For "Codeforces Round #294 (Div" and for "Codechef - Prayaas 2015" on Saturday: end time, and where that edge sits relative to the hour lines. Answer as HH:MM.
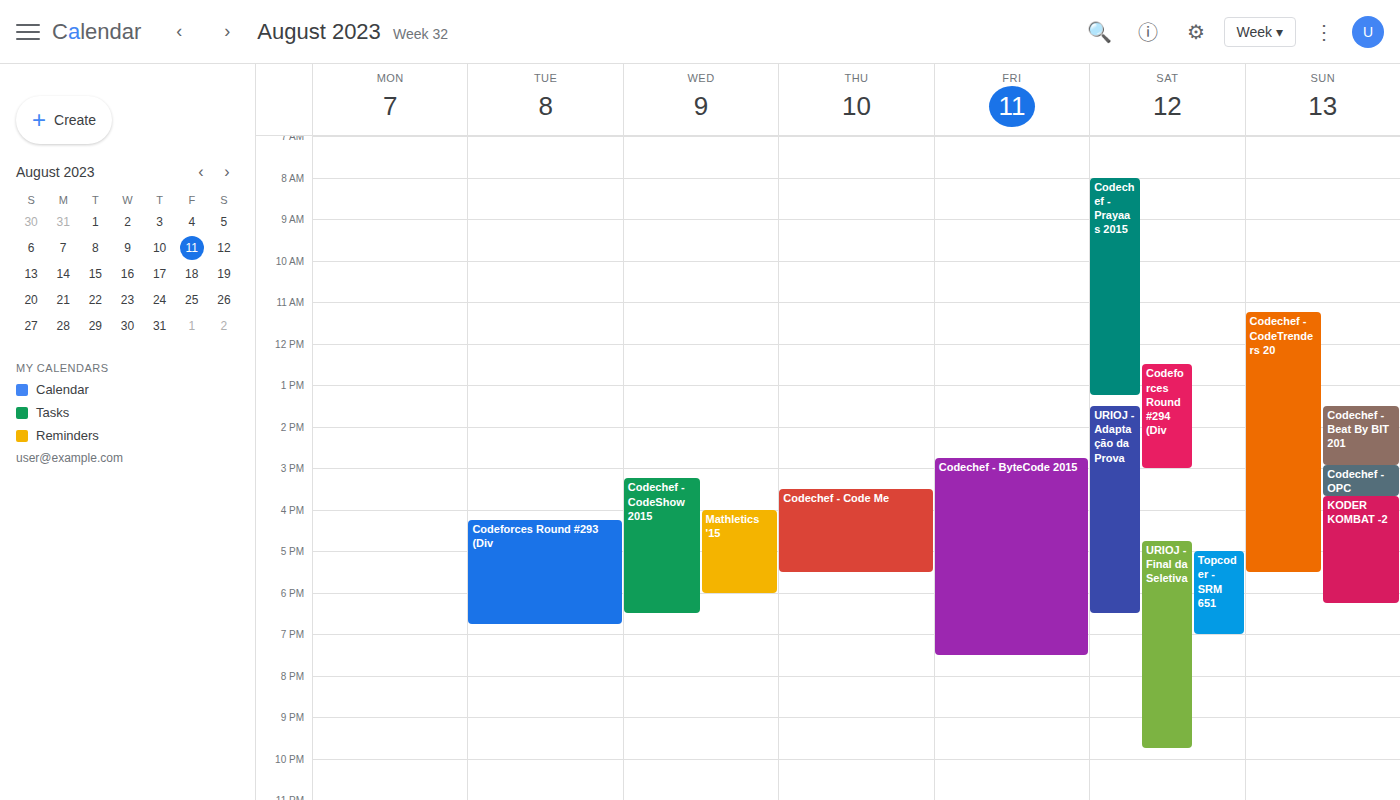
"Codeforces Round #294 (Div": 15:00, exactly on the 15:00 line. "Codechef - Prayaas 2015": 13:15, neither: a quarter of the way from the 13:00 line to the 14:00 line.